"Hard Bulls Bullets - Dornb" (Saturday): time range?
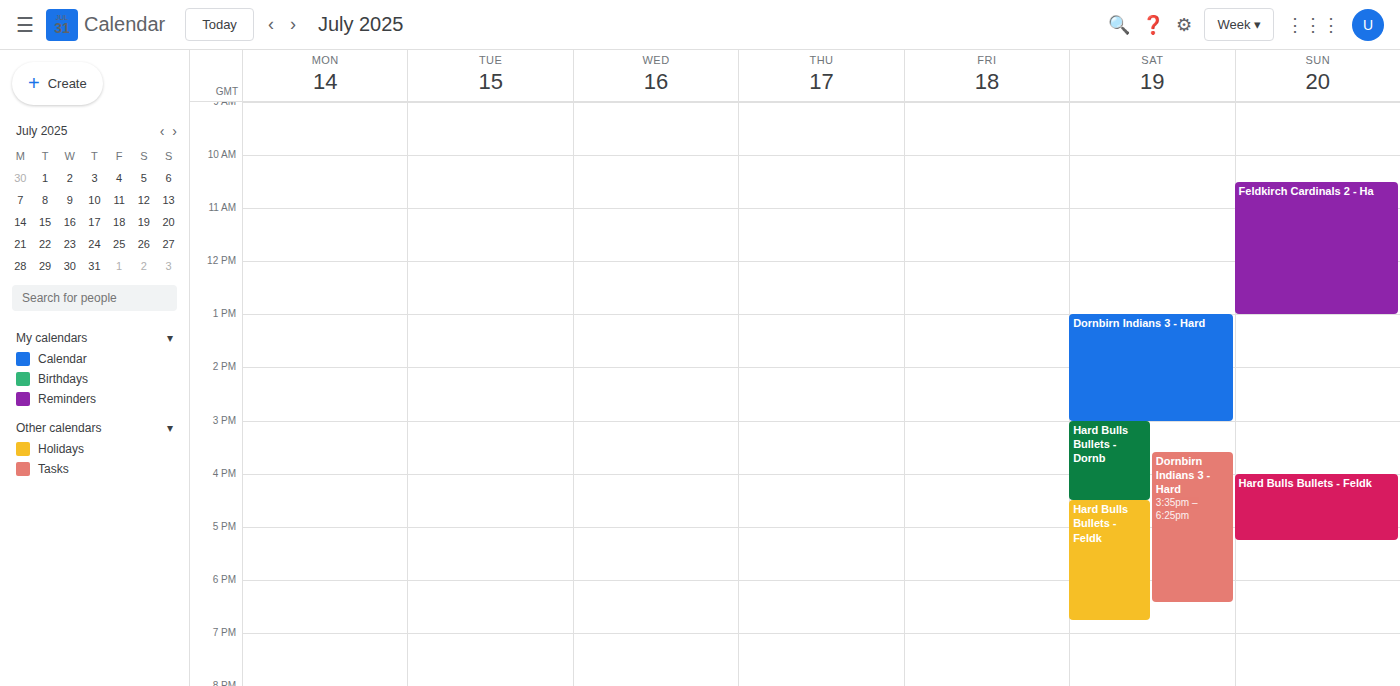
3:00 PM to 4:30 PM